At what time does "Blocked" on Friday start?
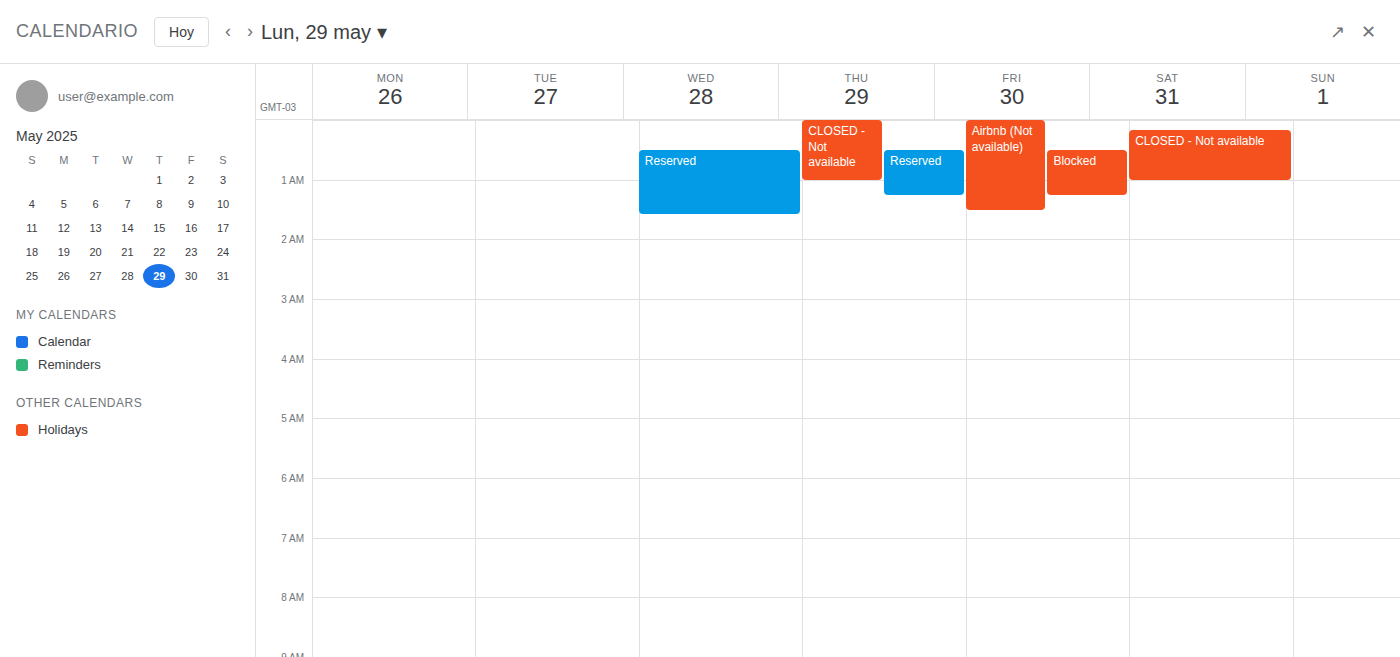
12:30 AM